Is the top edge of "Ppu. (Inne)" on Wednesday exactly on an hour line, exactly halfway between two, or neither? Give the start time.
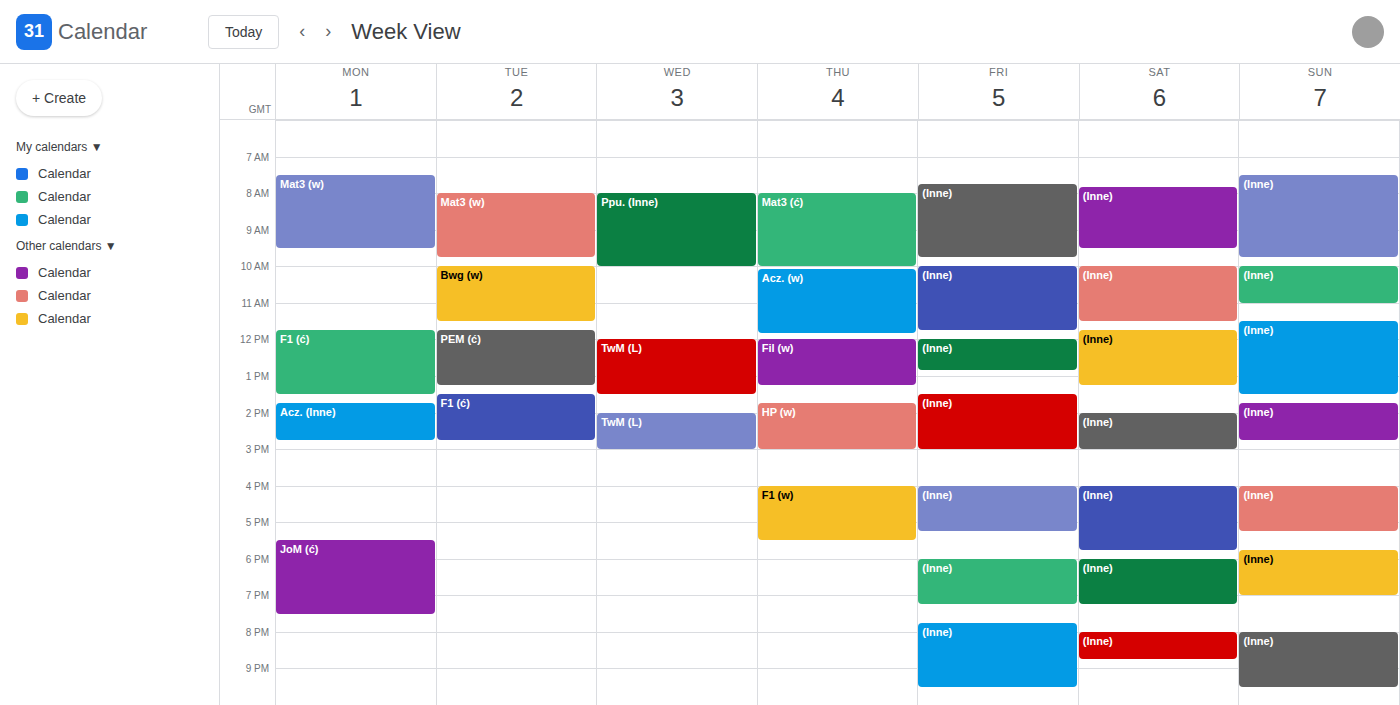
8:00 AM -- exactly on the 8 AM line.